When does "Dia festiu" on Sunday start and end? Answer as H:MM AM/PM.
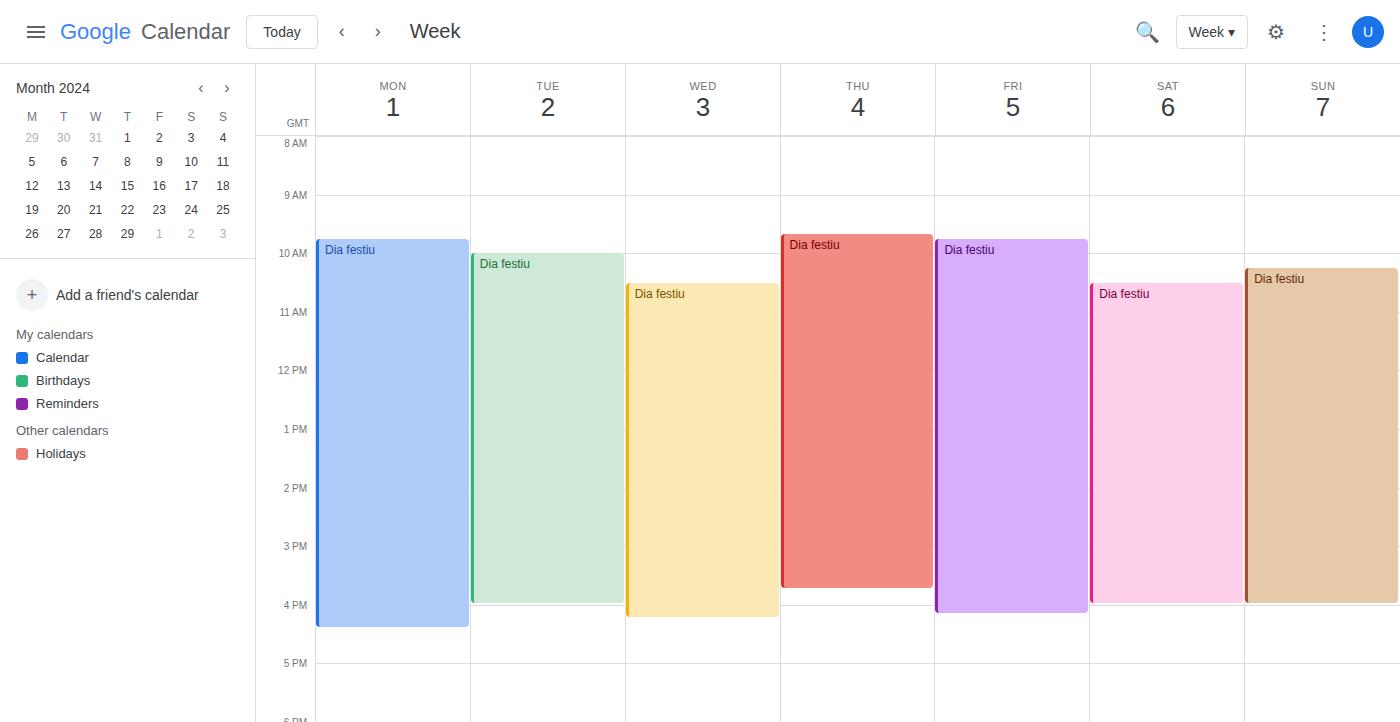
10:15 AM to 4:00 PM